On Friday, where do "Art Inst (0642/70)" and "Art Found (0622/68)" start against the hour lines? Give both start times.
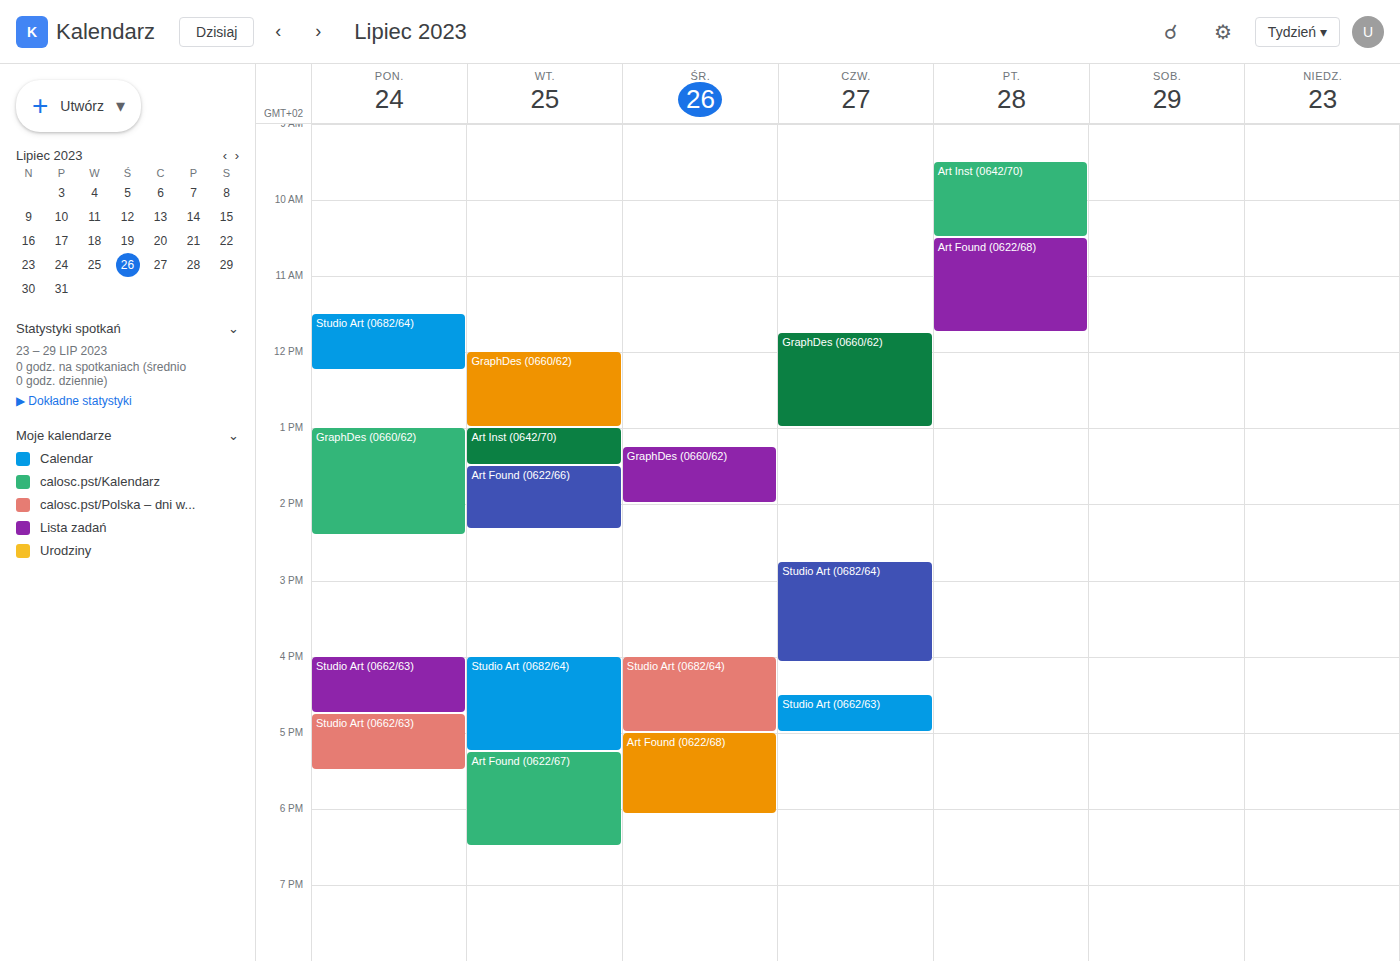
"Art Inst (0642/70)": 9:30 AM, halfway between the 9 AM and 10 AM lines. "Art Found (0622/68)": 10:30 AM, halfway between the 10 AM and 11 AM lines.